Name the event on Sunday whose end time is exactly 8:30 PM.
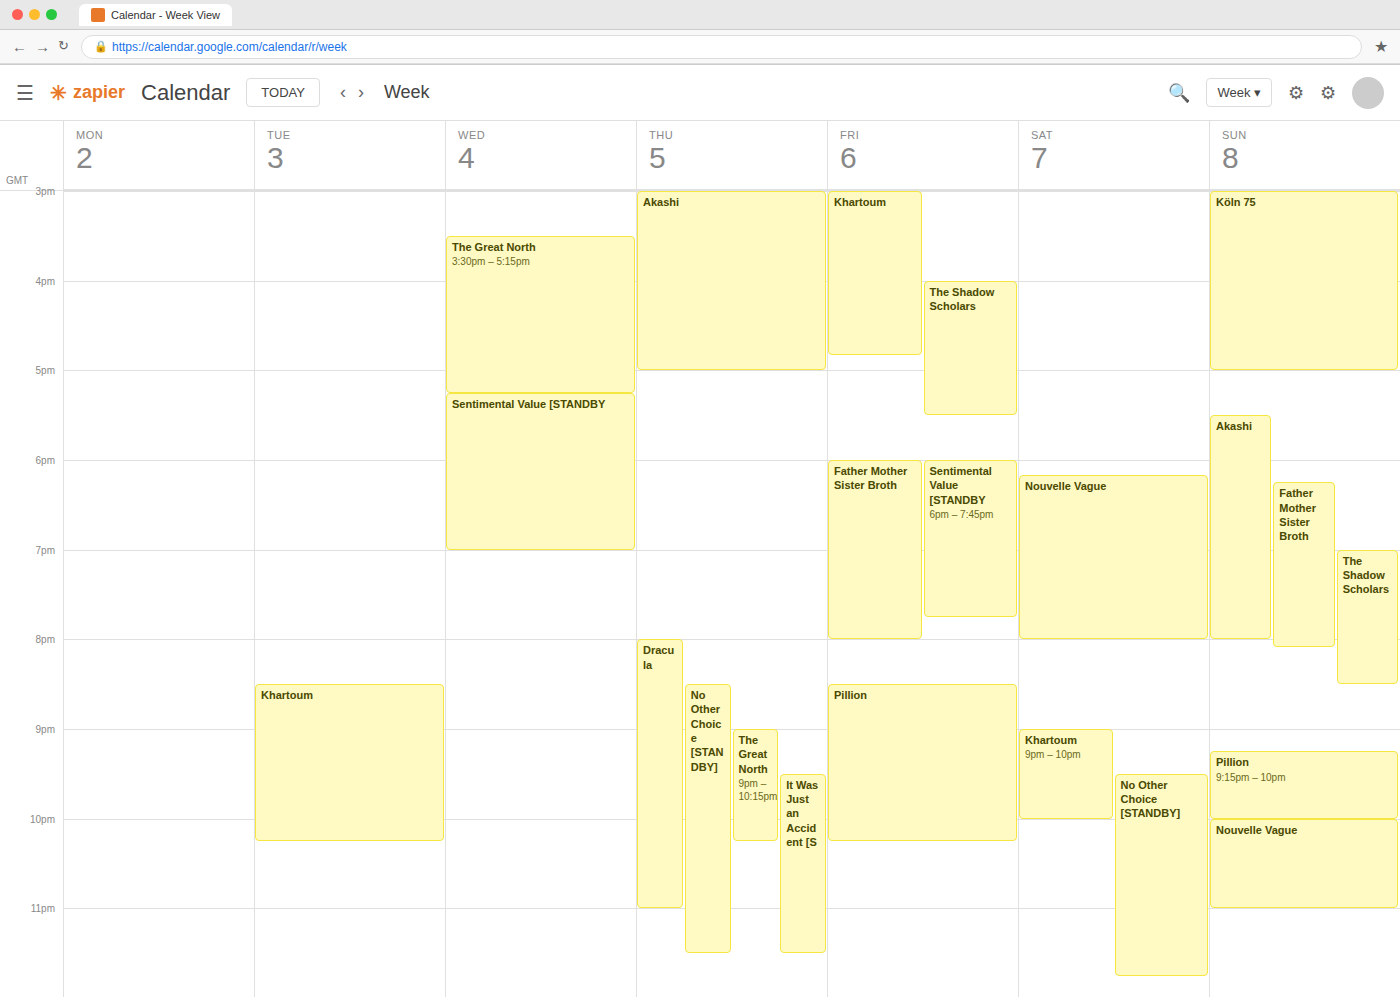
"The Shadow Scholars"